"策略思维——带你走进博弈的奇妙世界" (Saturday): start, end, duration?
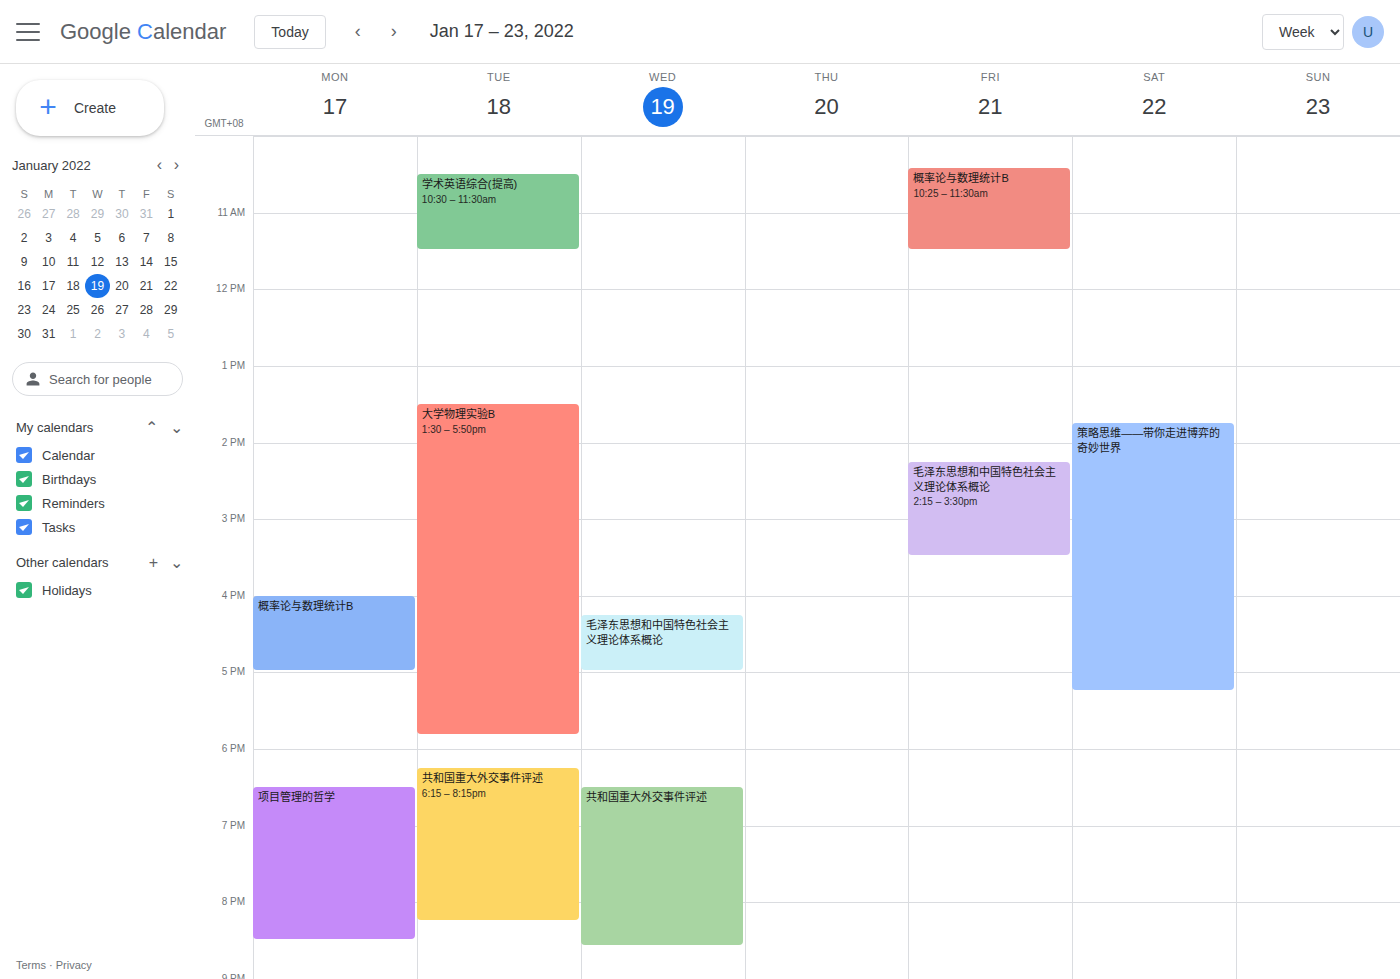
13:45 to 17:15, 3 hours 30 minutes